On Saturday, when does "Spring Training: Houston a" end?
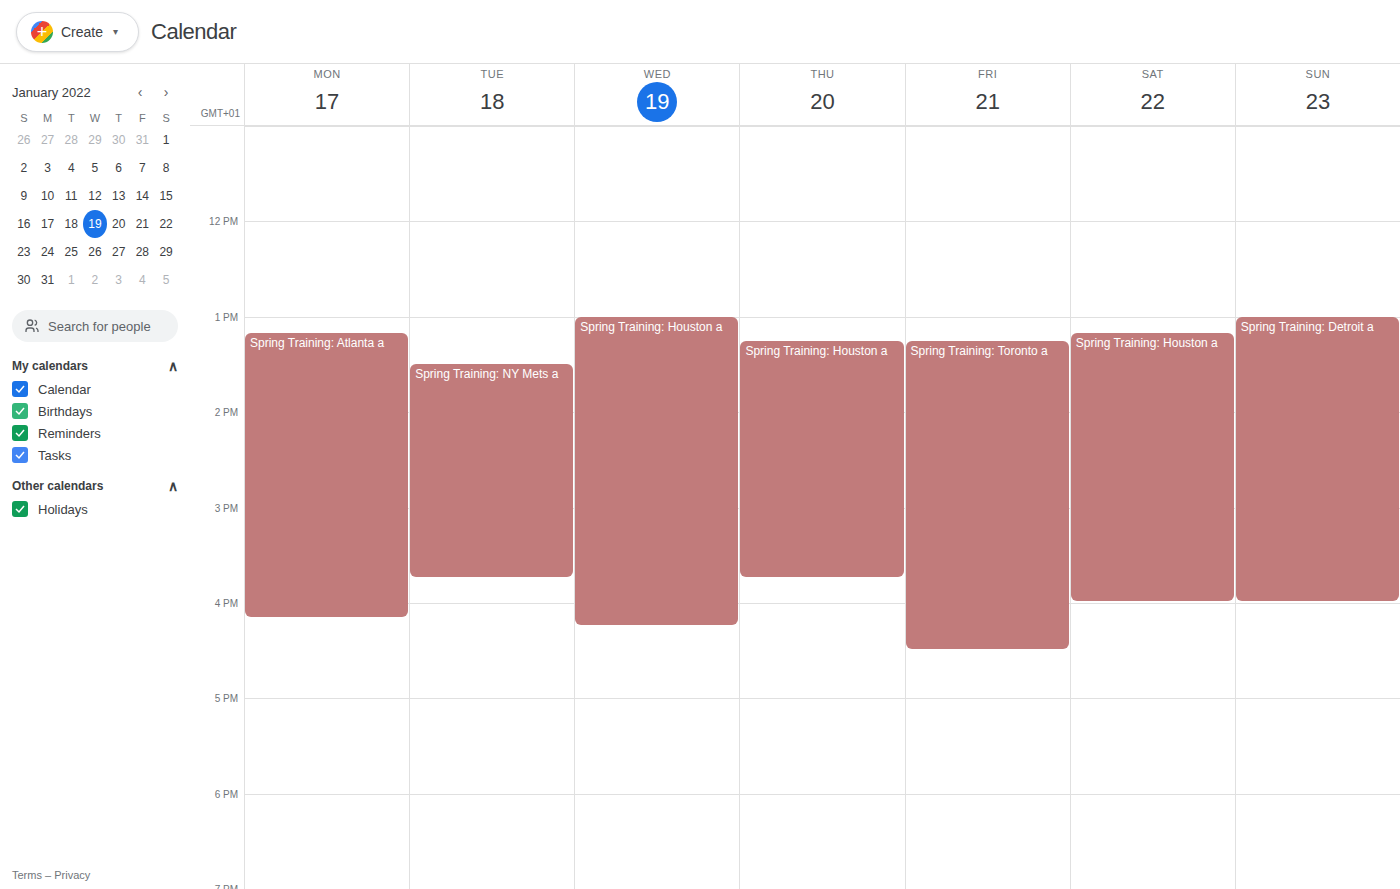
16:00